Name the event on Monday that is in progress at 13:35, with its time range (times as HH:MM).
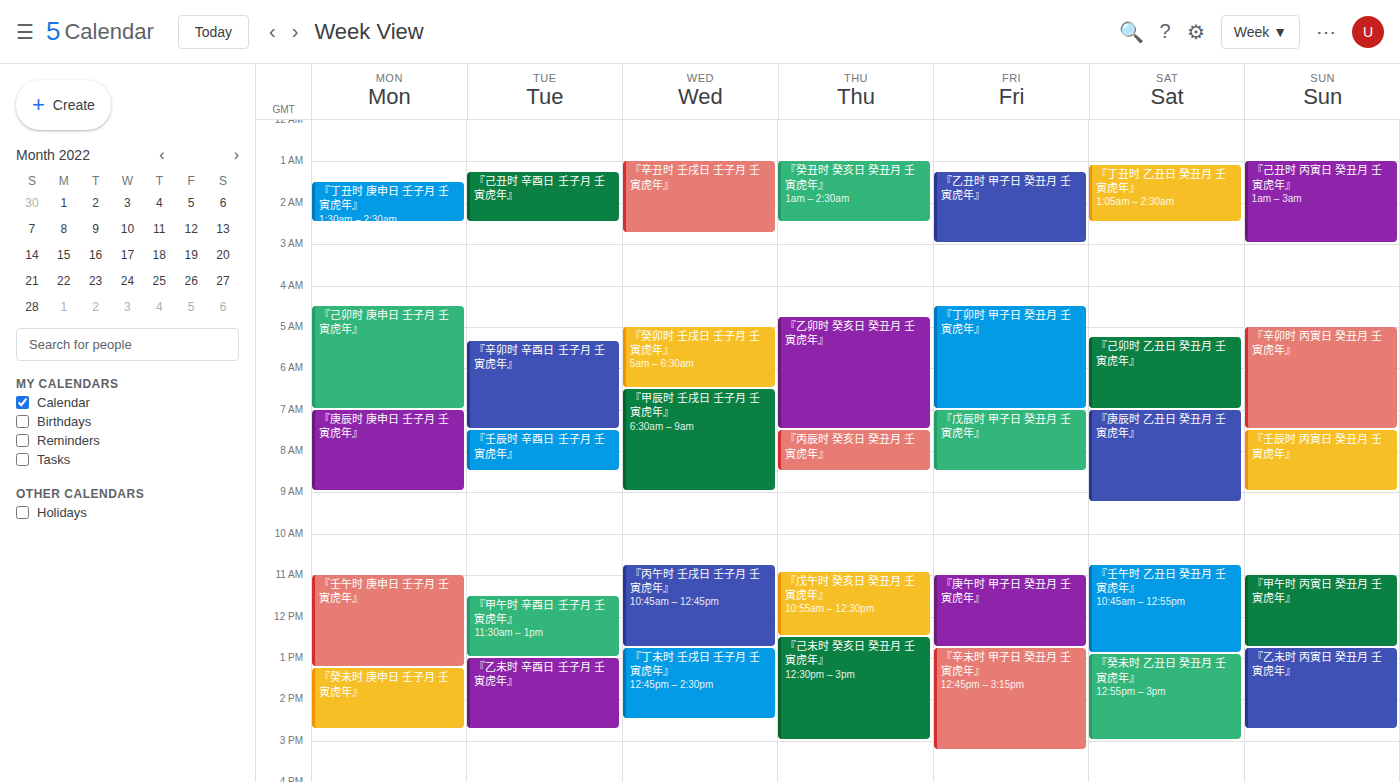
"『癸未时 庚申日 壬子月 壬寅虎年』", 13:15 to 14:45